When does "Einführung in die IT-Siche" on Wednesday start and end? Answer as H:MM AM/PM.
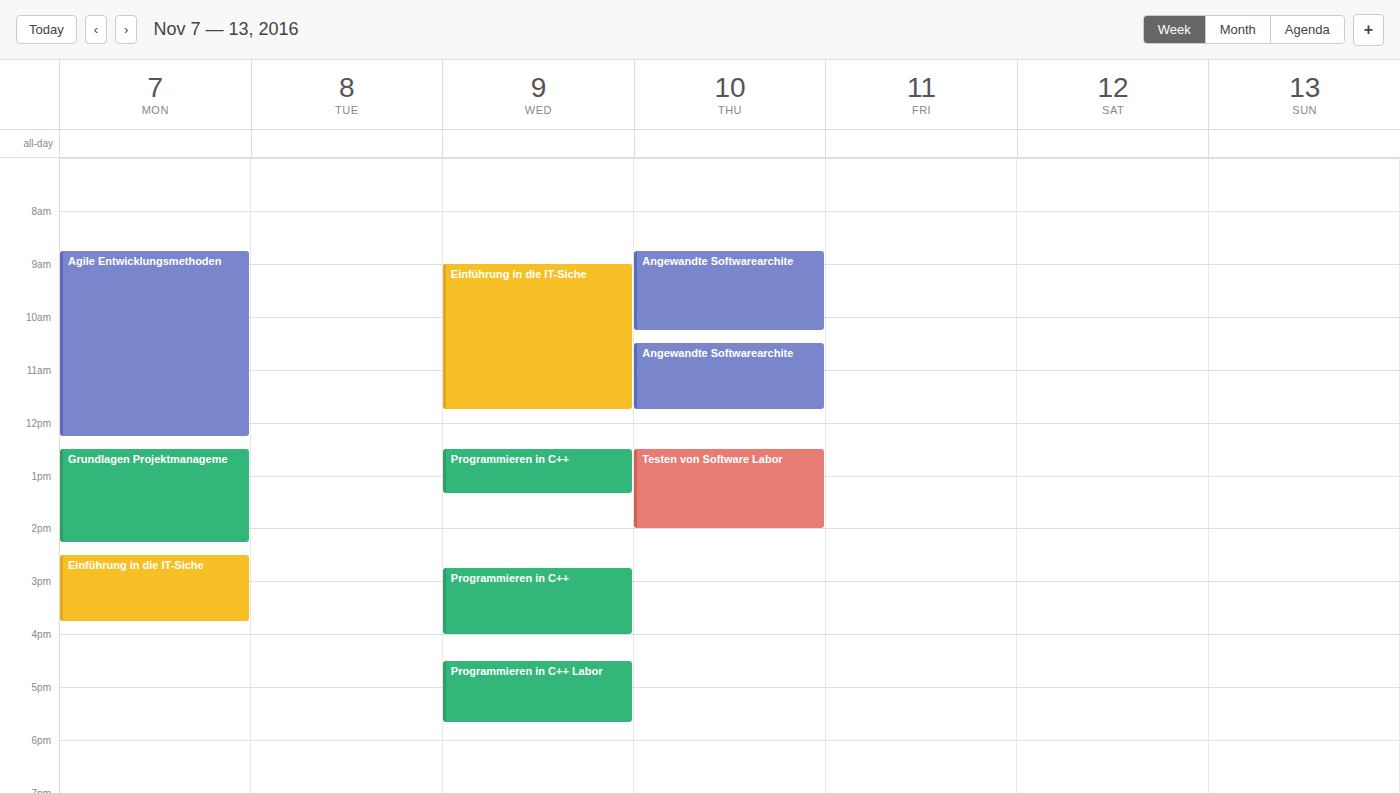
9:00 AM to 11:45 AM